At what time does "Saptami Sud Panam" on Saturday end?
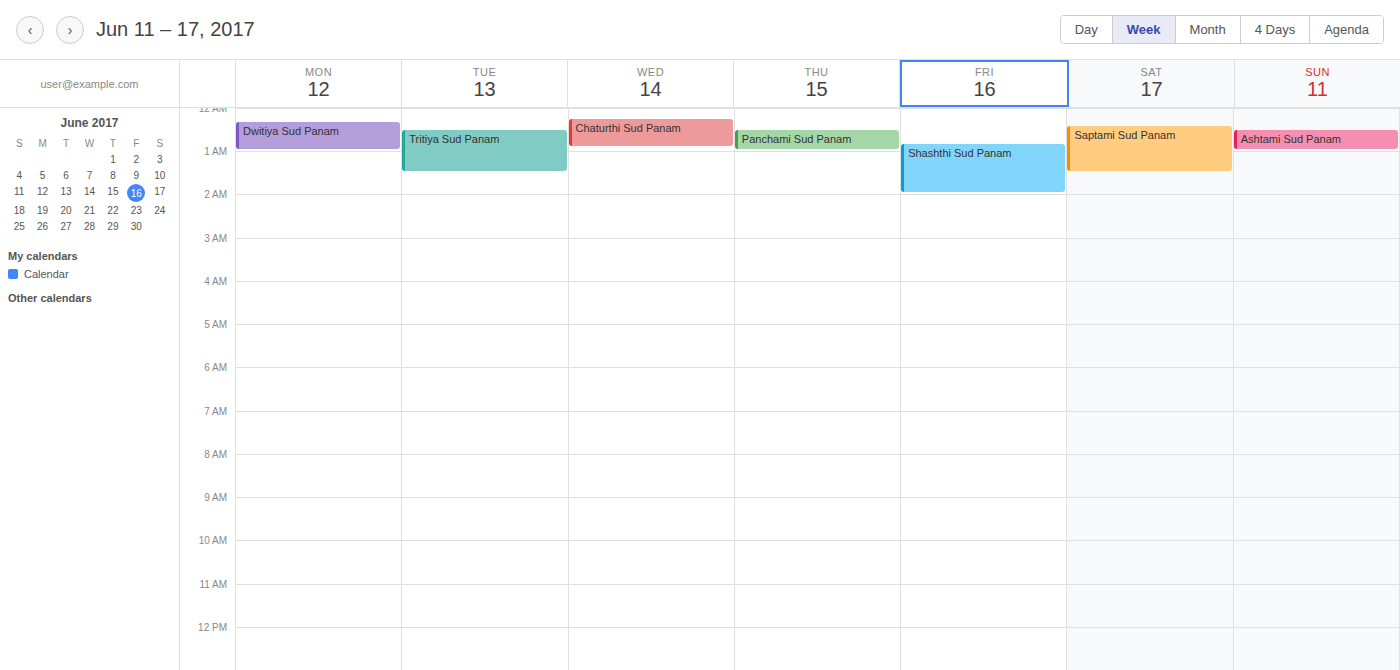
1:30 AM